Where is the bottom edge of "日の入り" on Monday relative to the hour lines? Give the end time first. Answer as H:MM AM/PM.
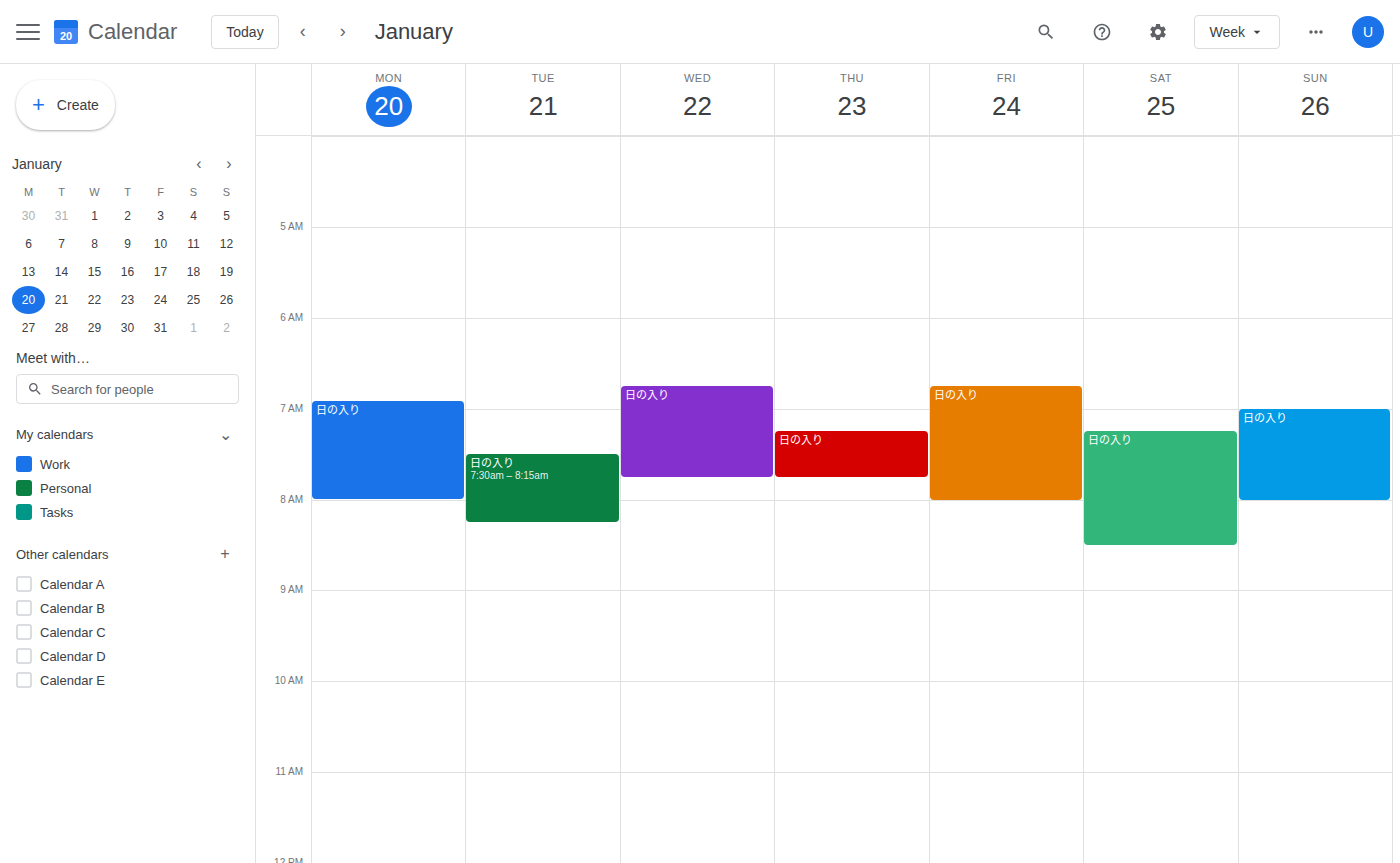
8:00 AM -- exactly on the 8 AM line.